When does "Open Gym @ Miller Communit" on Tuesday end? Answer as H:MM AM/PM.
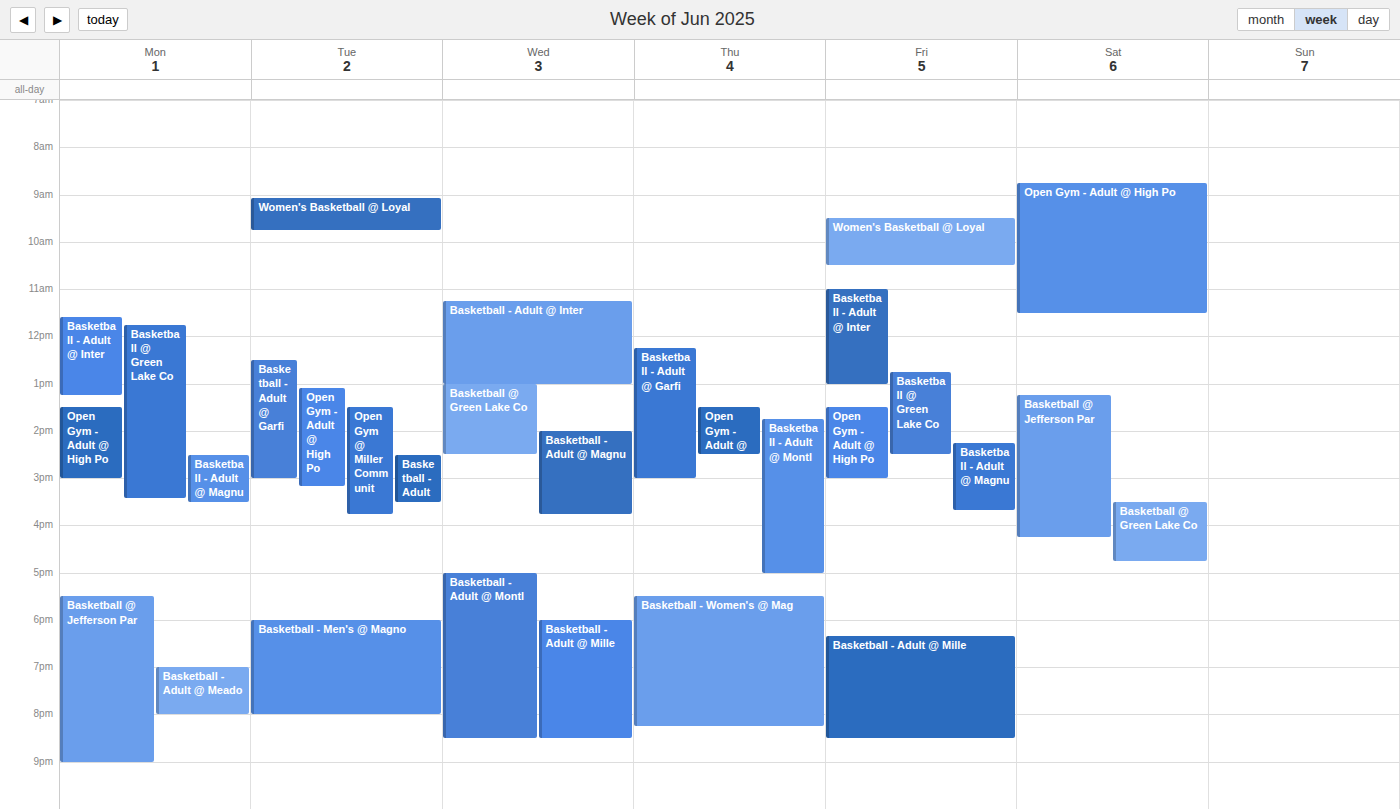
3:45 PM